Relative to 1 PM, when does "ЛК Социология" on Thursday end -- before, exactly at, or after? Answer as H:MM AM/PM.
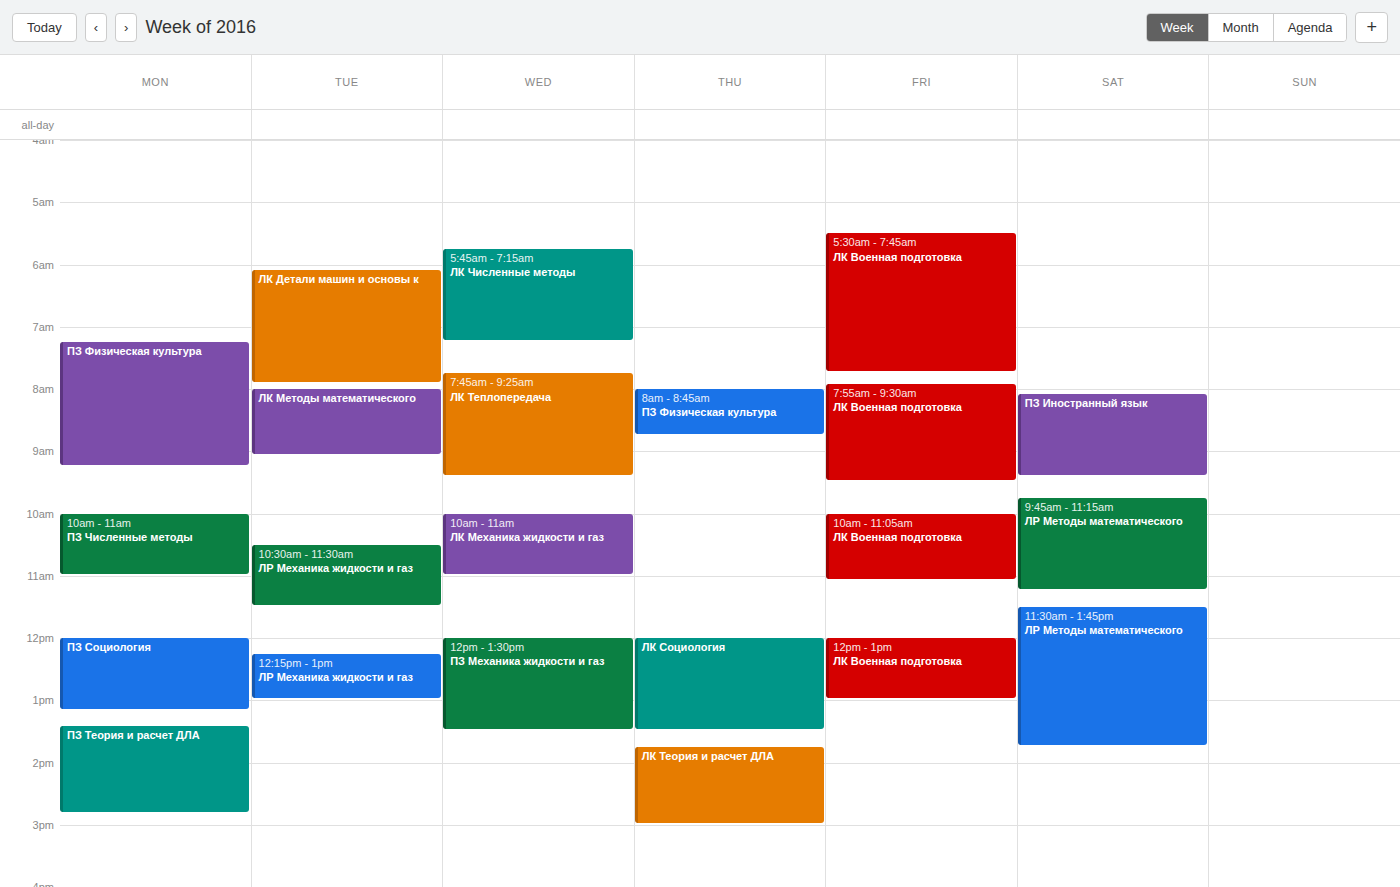
1:30 PM -- after 1 PM, 30 minutes below the 1 PM line.